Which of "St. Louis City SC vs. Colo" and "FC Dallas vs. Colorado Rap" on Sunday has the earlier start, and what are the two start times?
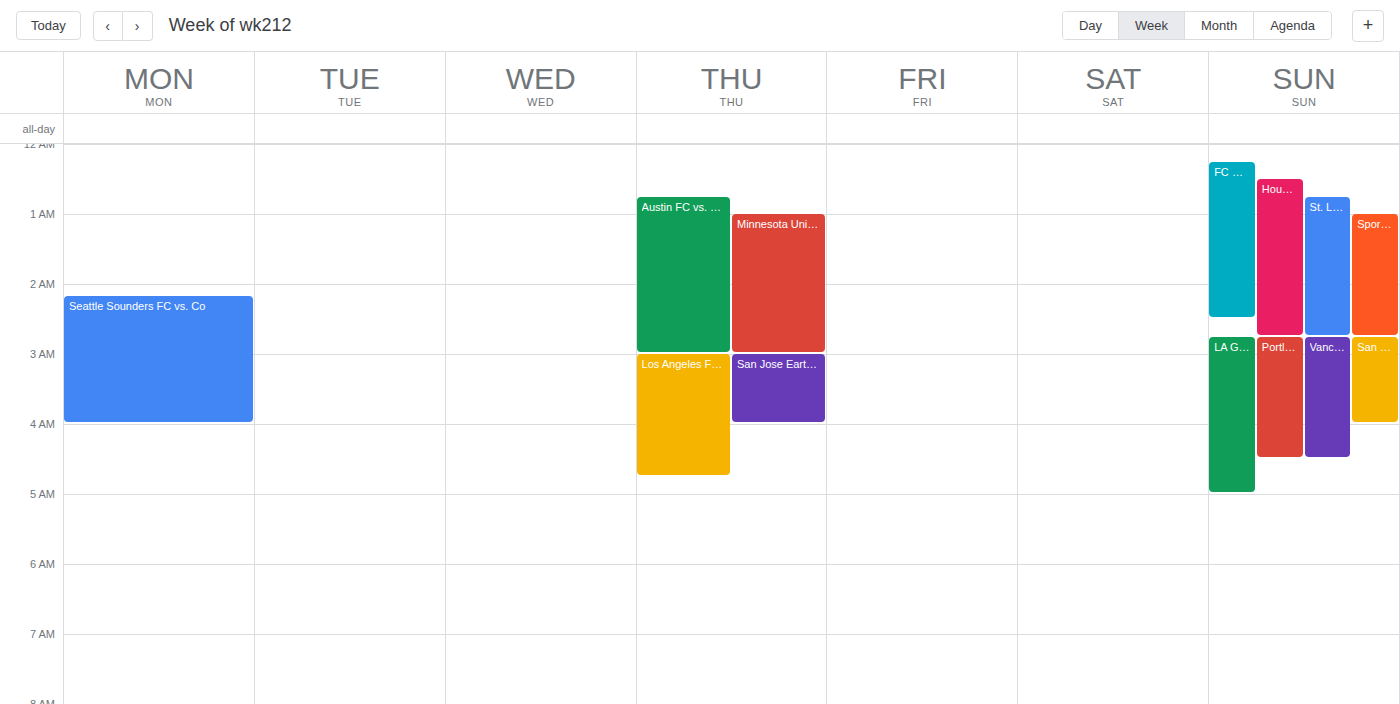
"FC Dallas vs. Colorado Rap" 12:15 AM; "St. Louis City SC vs. Colo" 12:45 AM.